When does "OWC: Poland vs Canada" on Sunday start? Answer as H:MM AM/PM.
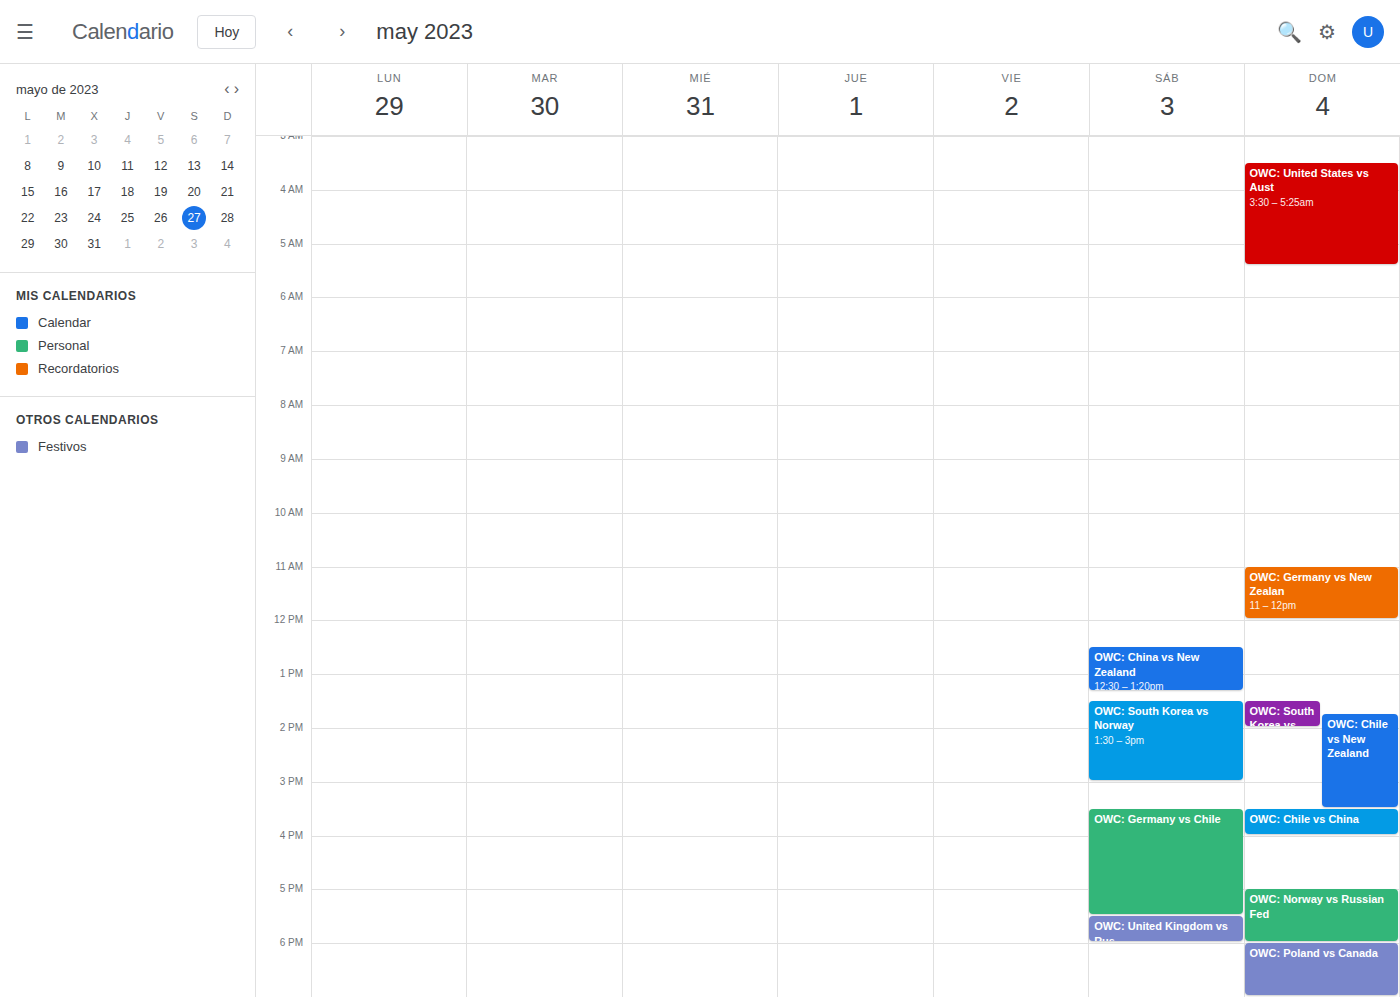
6:00 PM